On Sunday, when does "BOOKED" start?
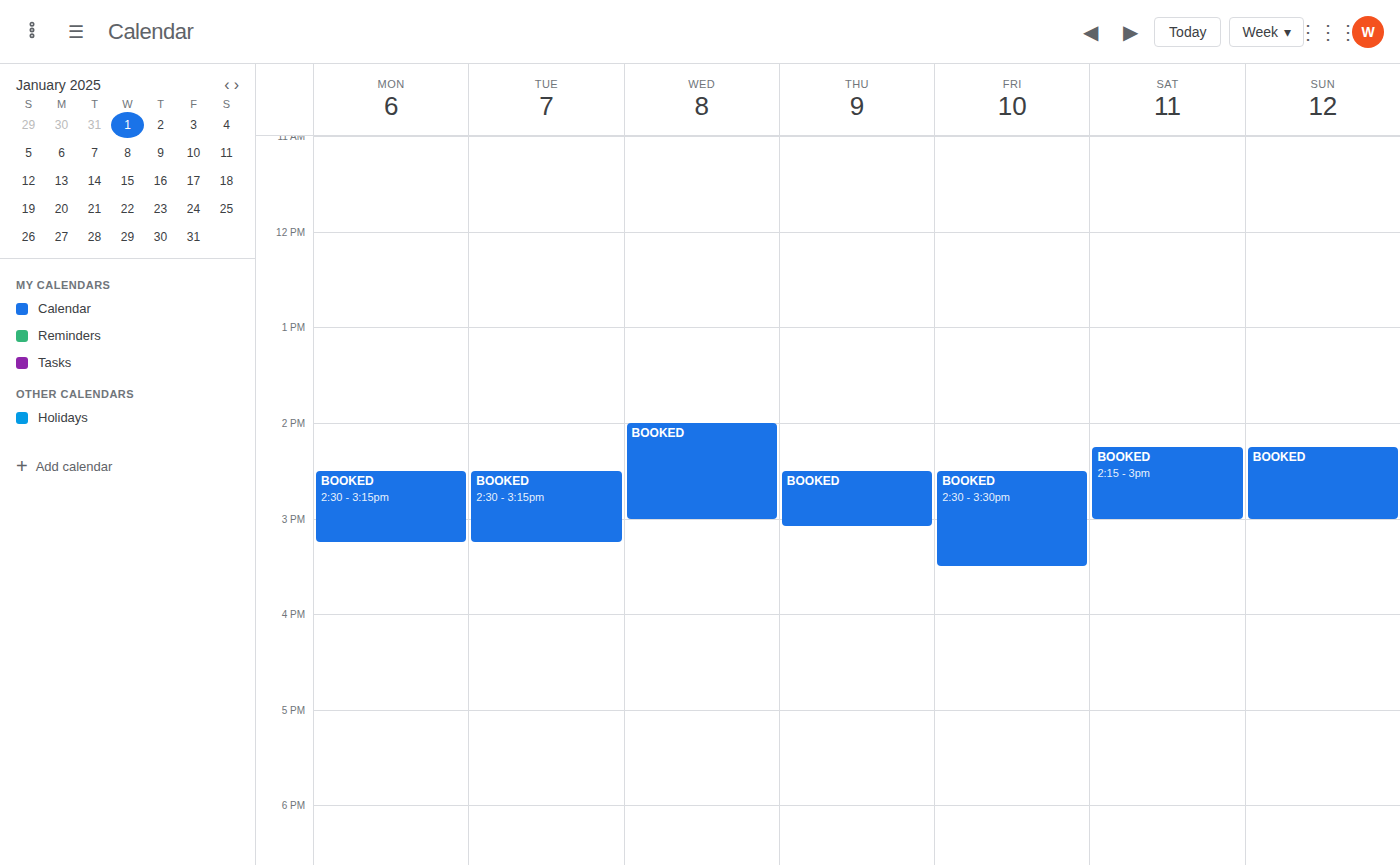
2:15 PM